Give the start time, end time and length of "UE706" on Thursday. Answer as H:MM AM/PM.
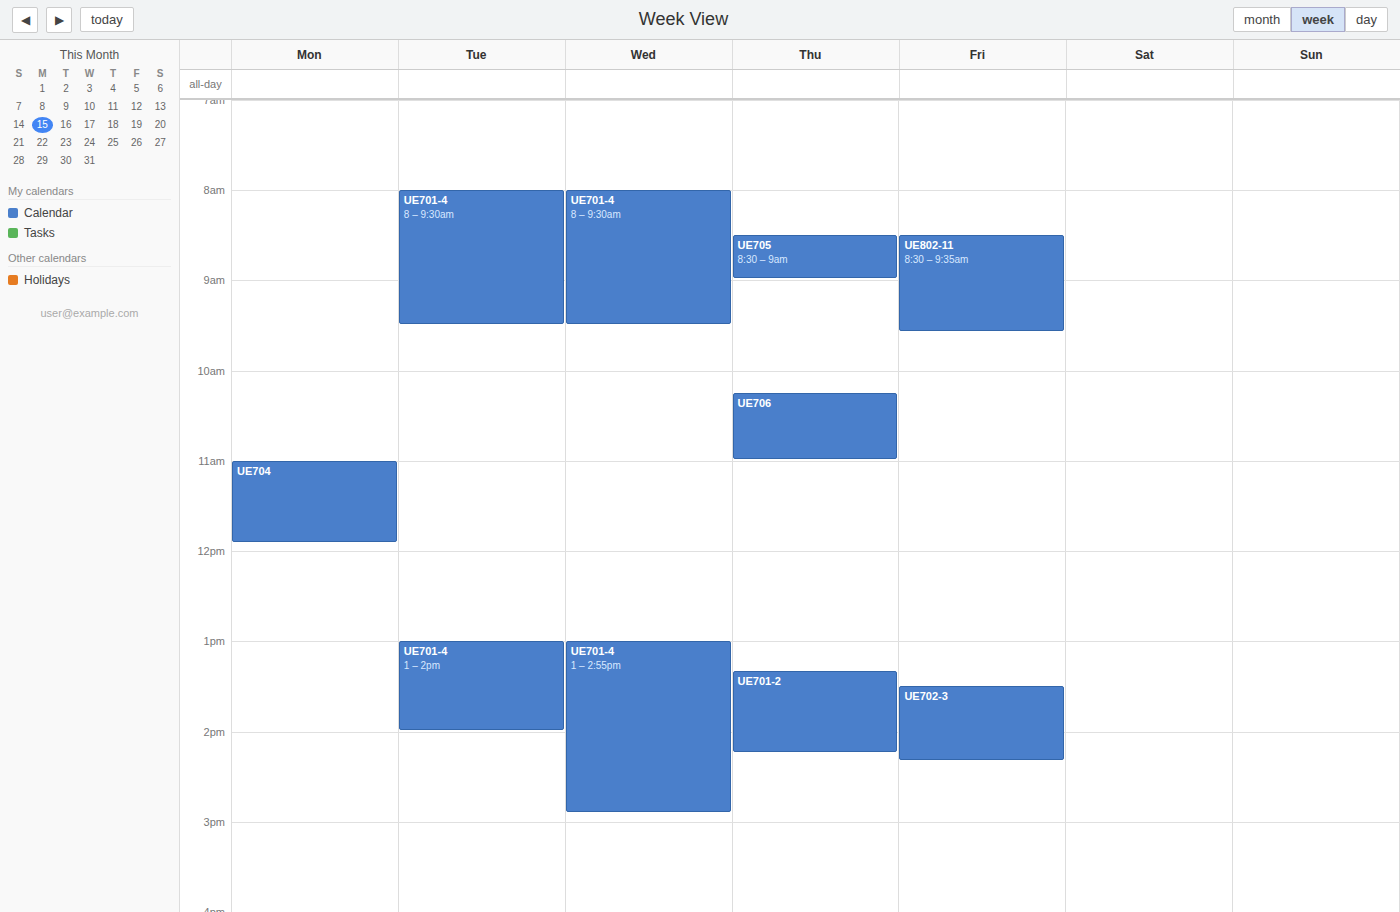
10:15 AM to 11:00 AM, 45 minutes